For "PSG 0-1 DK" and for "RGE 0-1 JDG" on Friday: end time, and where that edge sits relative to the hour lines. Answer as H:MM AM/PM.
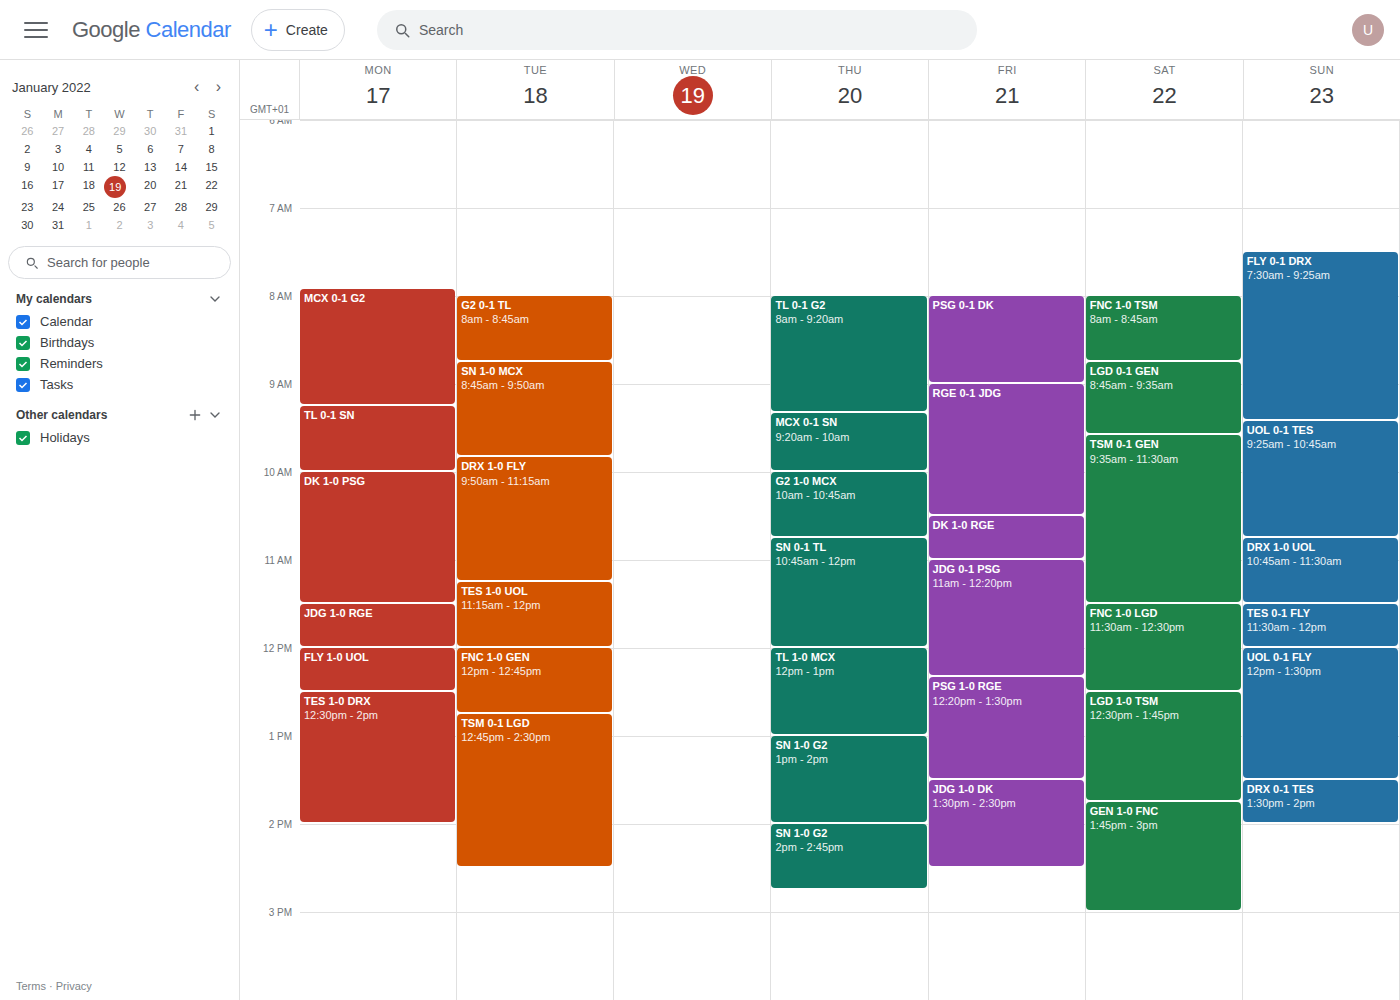
"PSG 0-1 DK": 9:00 AM, exactly on the 9 AM line. "RGE 0-1 JDG": 10:30 AM, halfway between the 10 AM and 11 AM lines.